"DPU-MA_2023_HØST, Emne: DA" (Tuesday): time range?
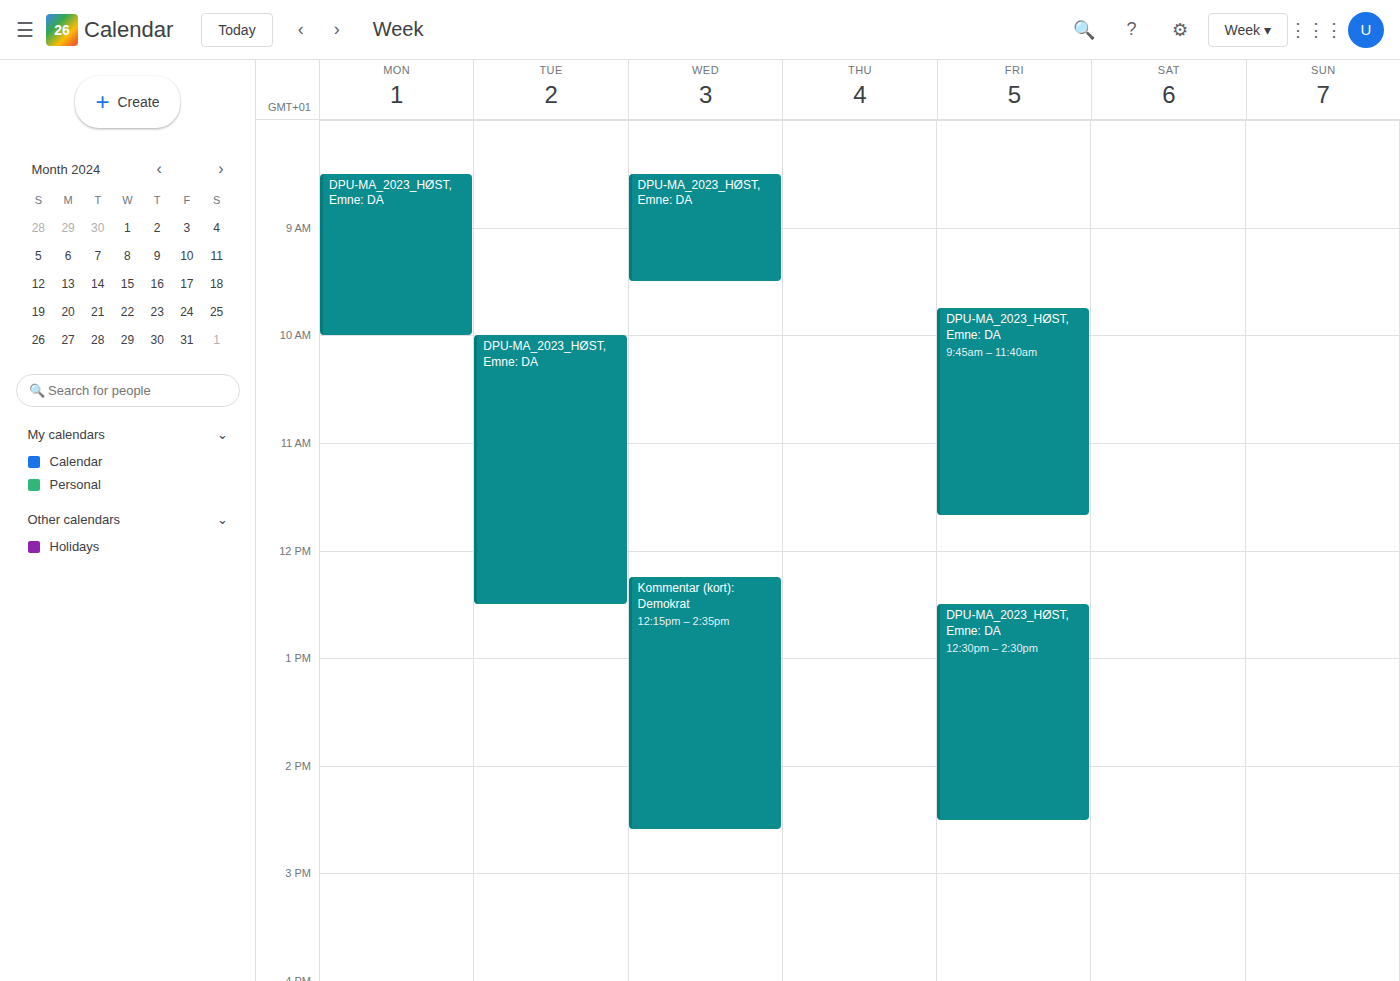
10:00 to 12:30